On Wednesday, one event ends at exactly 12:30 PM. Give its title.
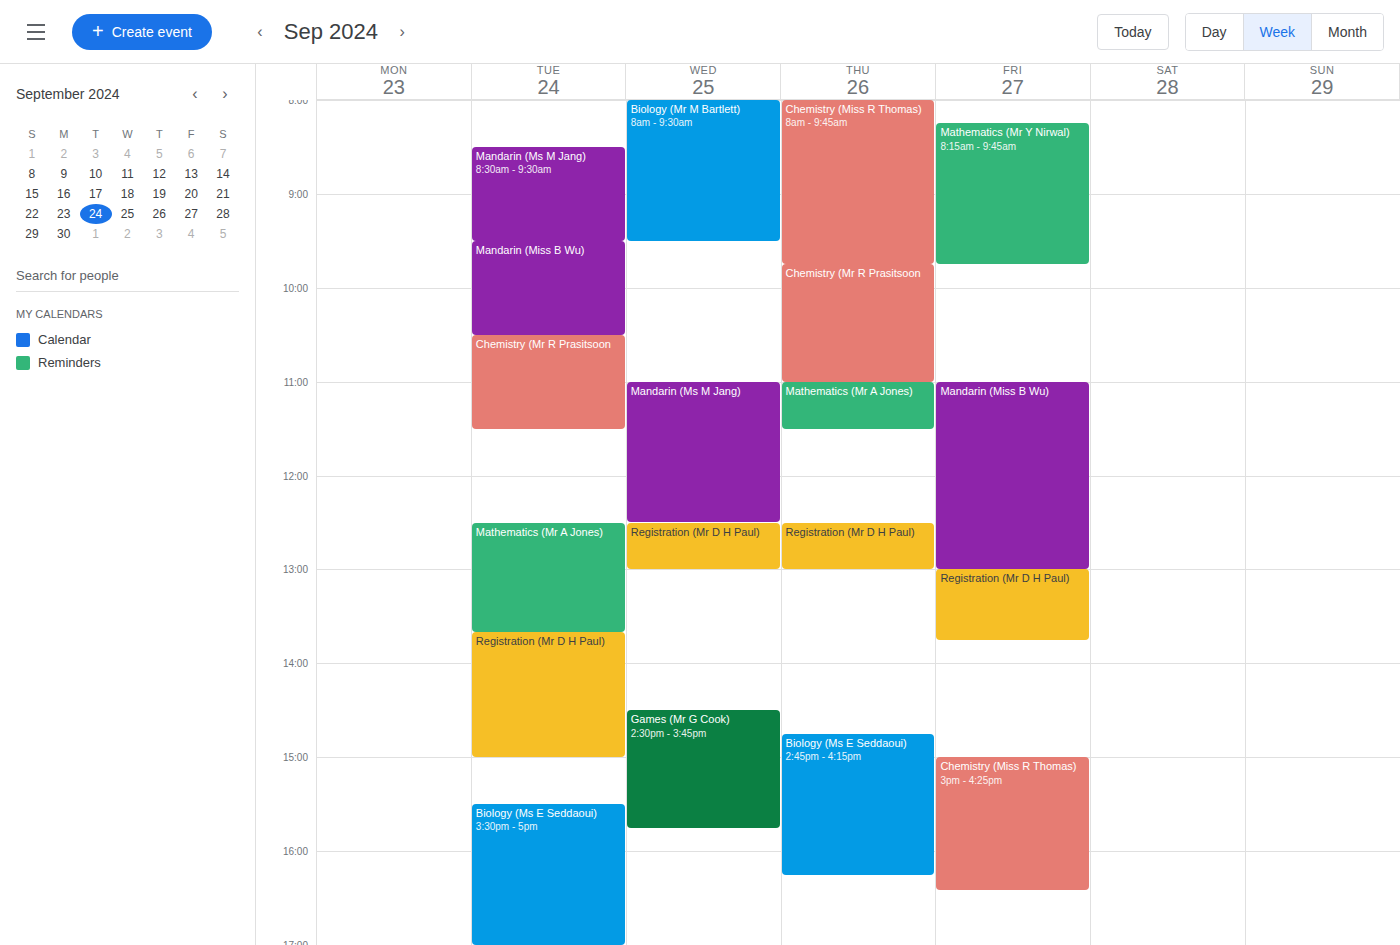
"Mandarin (Ms M Jang)"